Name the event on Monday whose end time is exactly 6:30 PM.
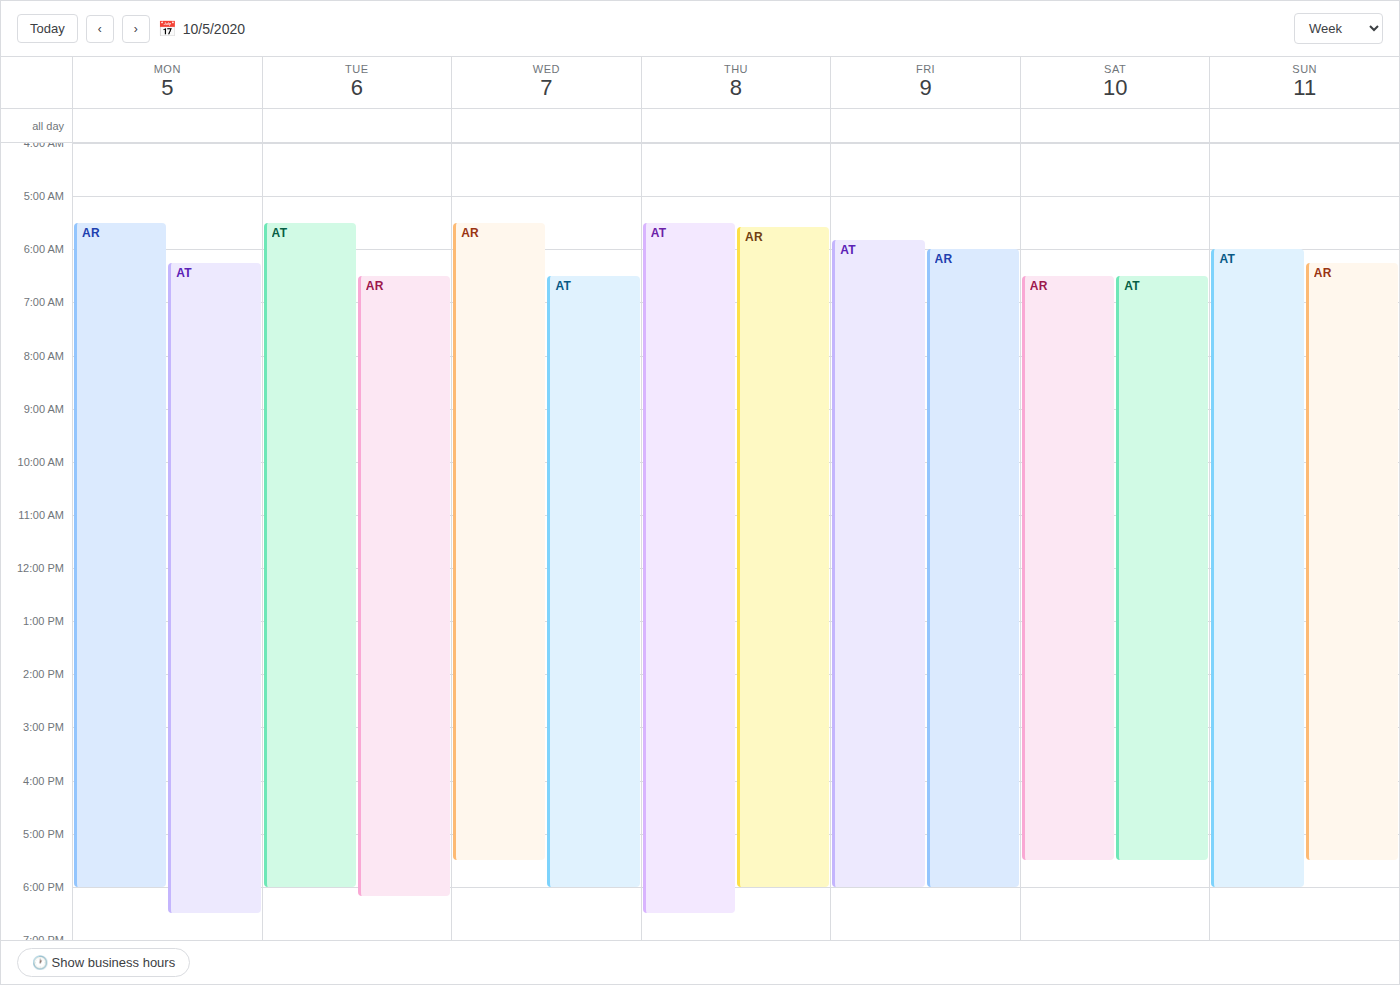
"AT"